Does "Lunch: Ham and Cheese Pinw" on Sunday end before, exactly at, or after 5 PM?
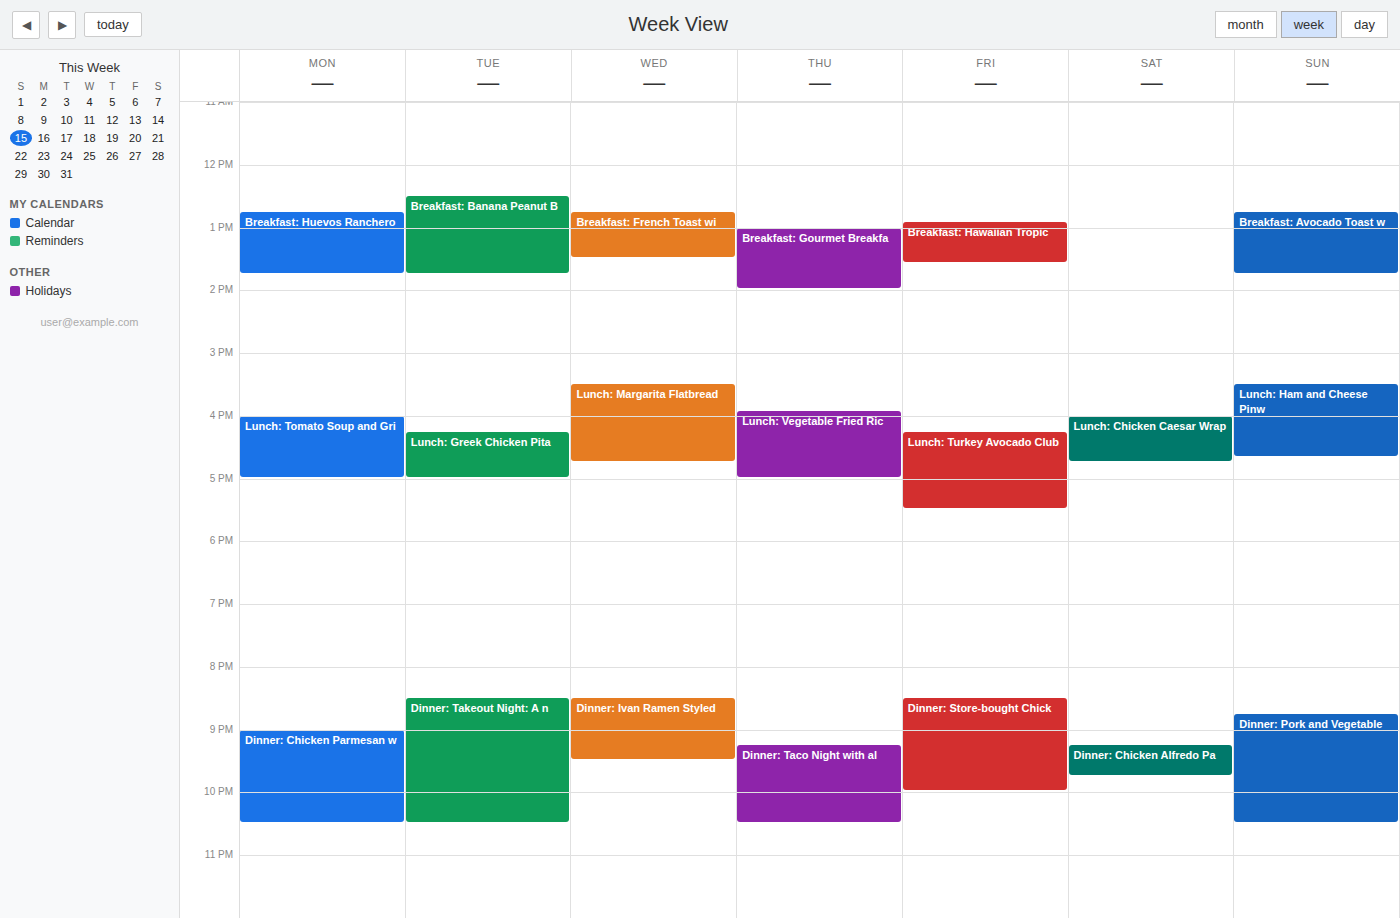
4:40 PM -- before 5 PM, 20 minutes above the 5 PM line.